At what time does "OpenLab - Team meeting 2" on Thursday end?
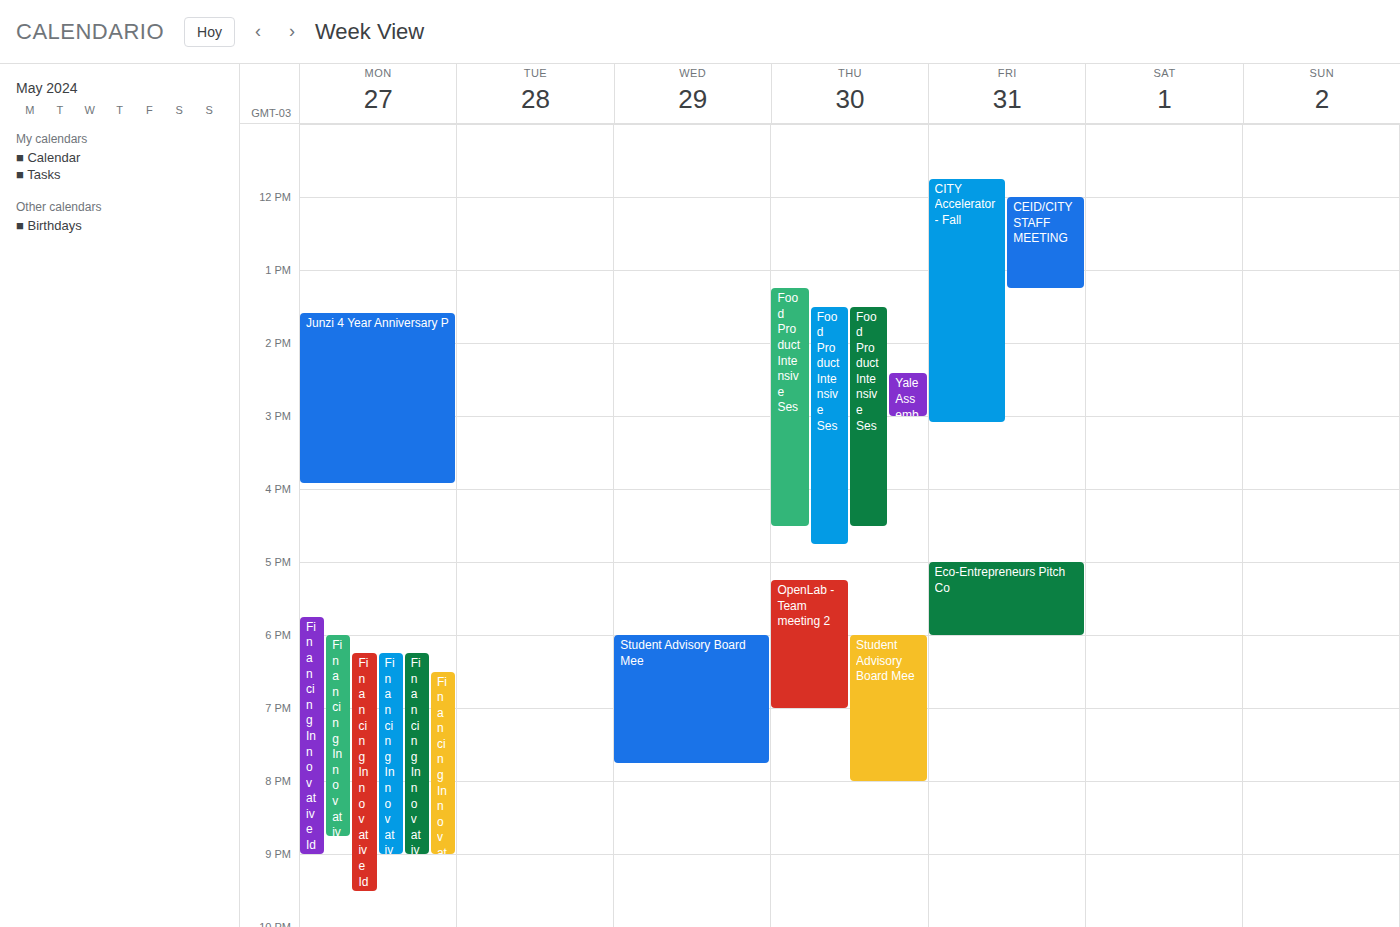
7:00 PM